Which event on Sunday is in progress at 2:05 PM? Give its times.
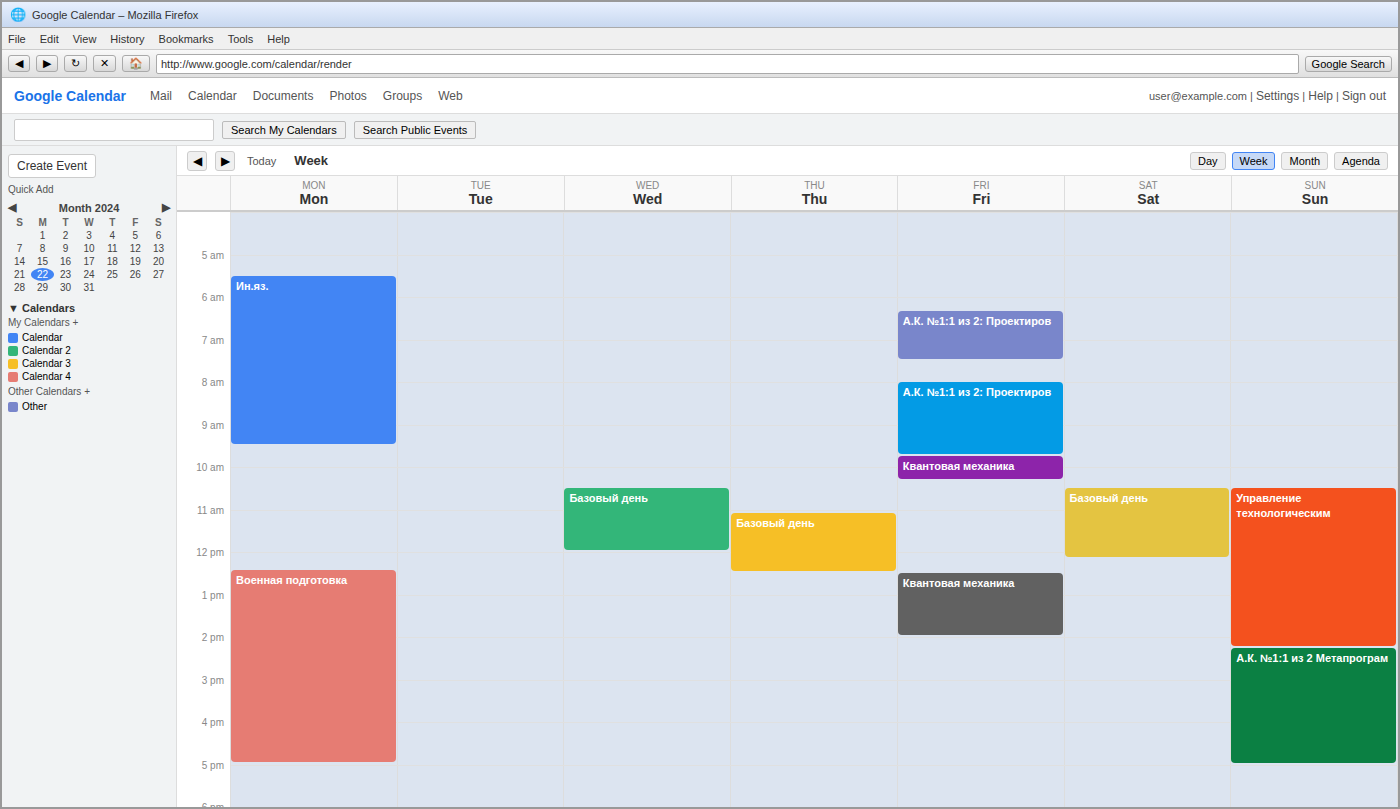
"Управление технологическим", 10:30 AM to 2:15 PM